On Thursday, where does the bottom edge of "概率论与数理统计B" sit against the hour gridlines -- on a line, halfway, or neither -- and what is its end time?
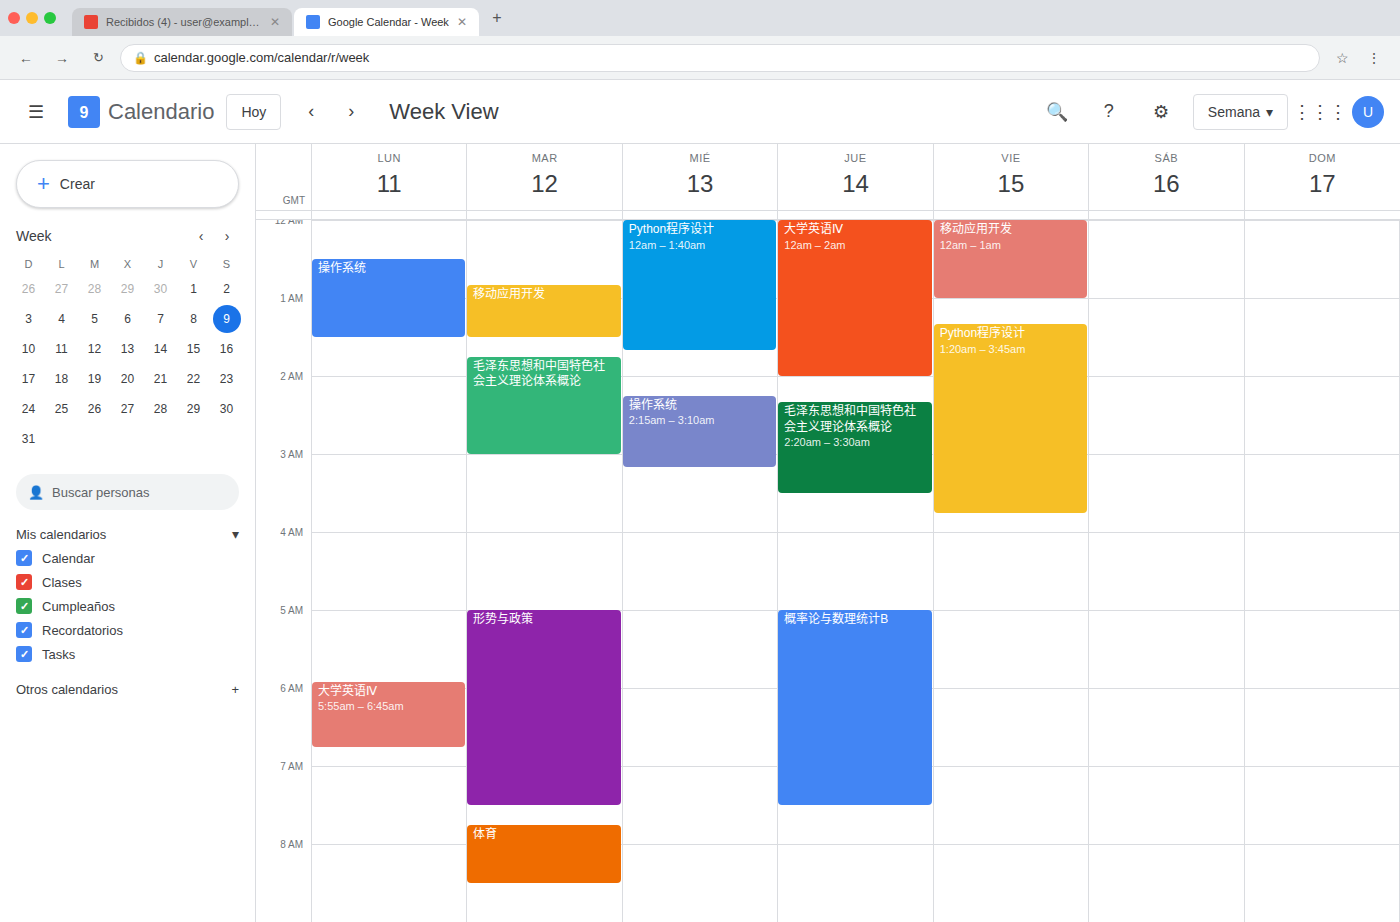
07:30 -- halfway between the 07:00 and 08:00 lines.